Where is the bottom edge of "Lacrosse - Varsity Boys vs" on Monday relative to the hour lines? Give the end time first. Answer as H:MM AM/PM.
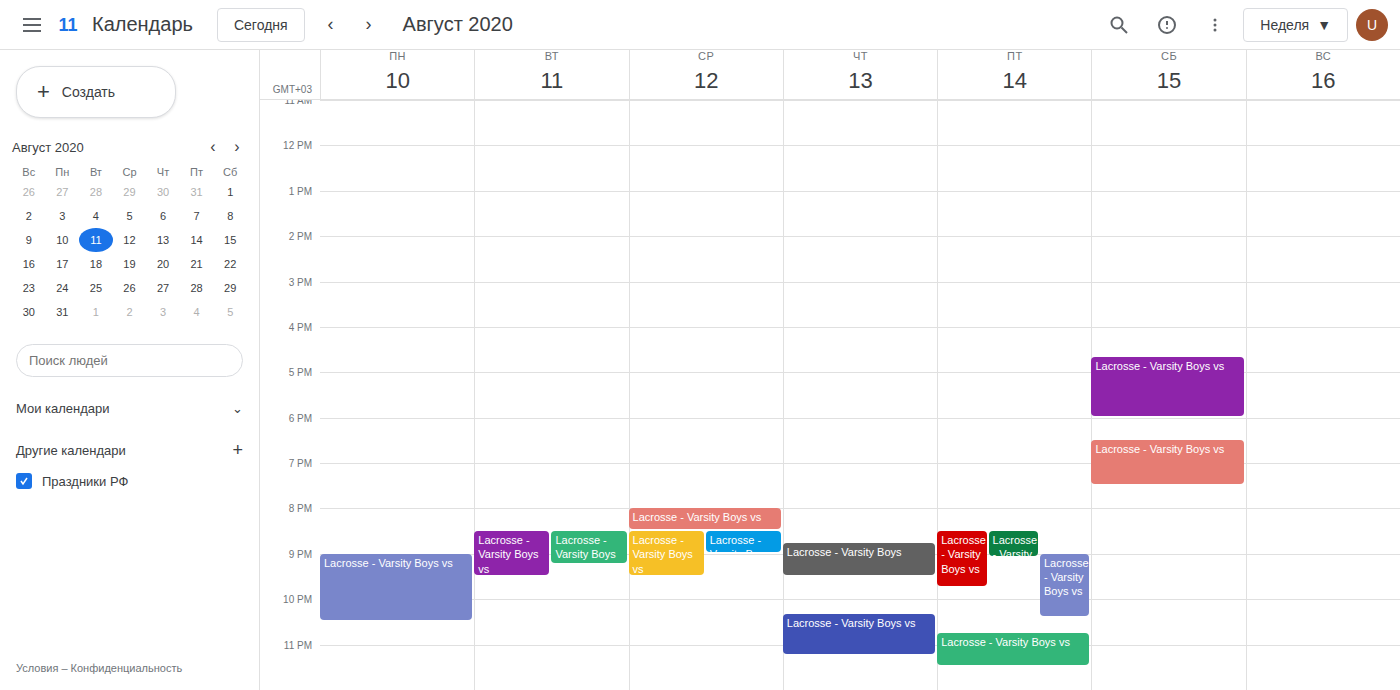
10:30 PM -- halfway between the 10 PM and 11 PM lines.